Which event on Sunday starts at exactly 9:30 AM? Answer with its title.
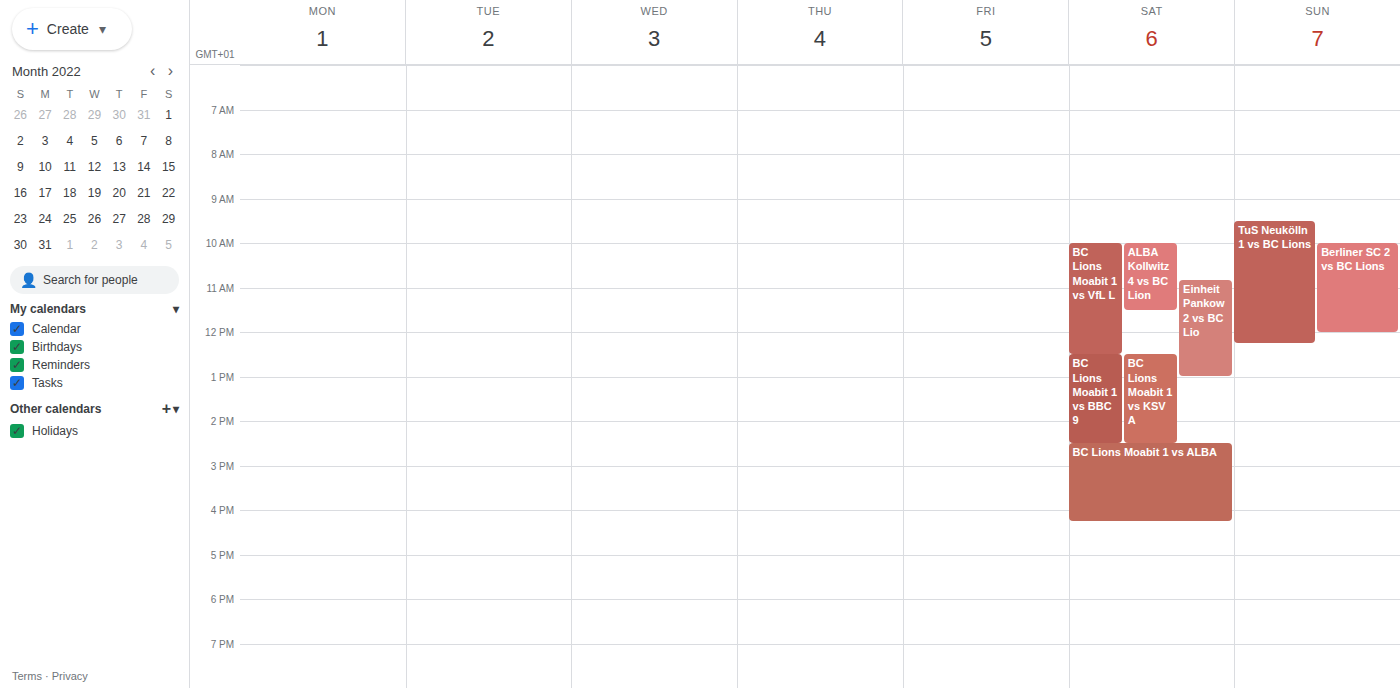
"TuS Neukölln 1 vs BC Lions"